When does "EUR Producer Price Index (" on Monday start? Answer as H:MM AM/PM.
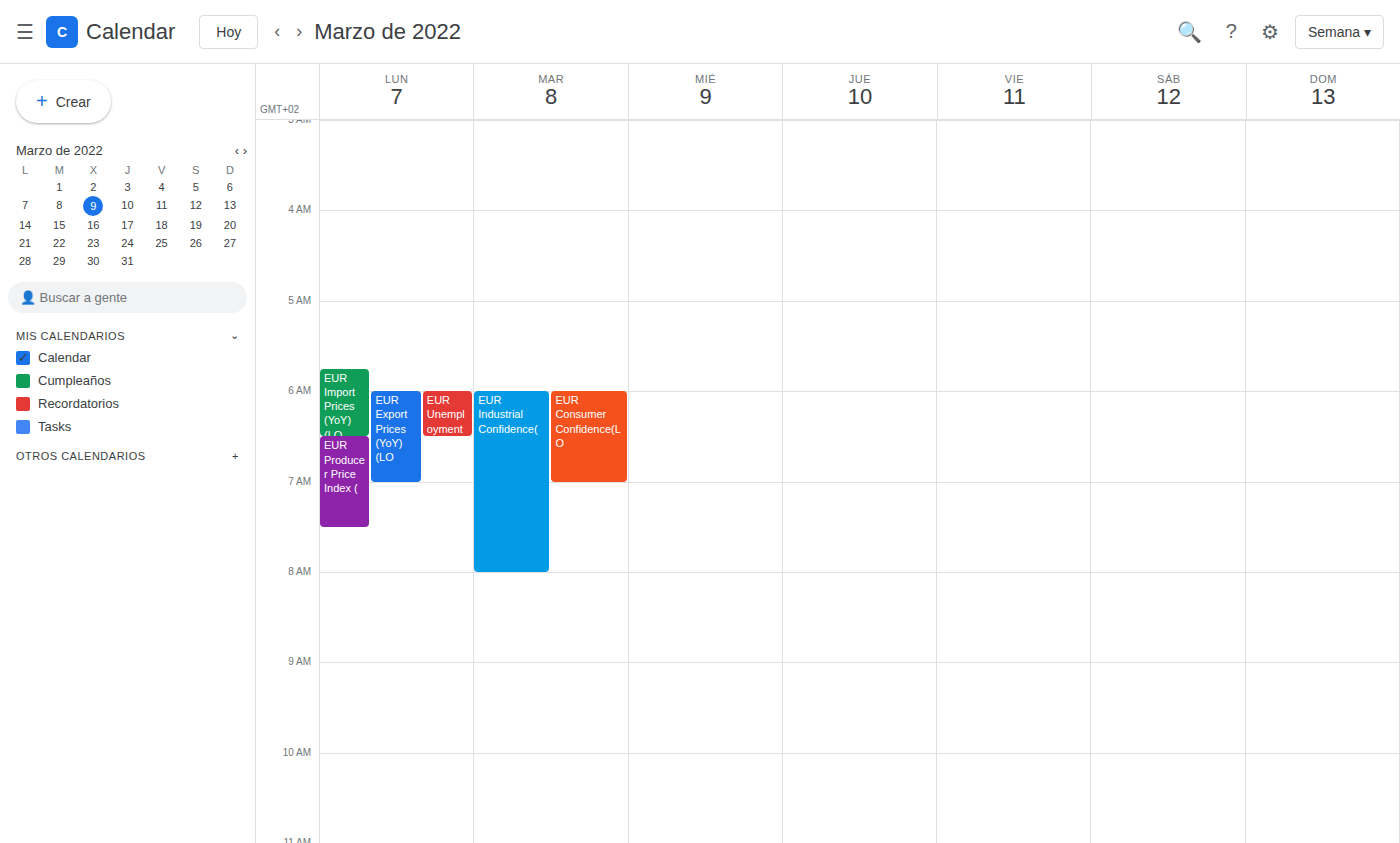
6:30 AM